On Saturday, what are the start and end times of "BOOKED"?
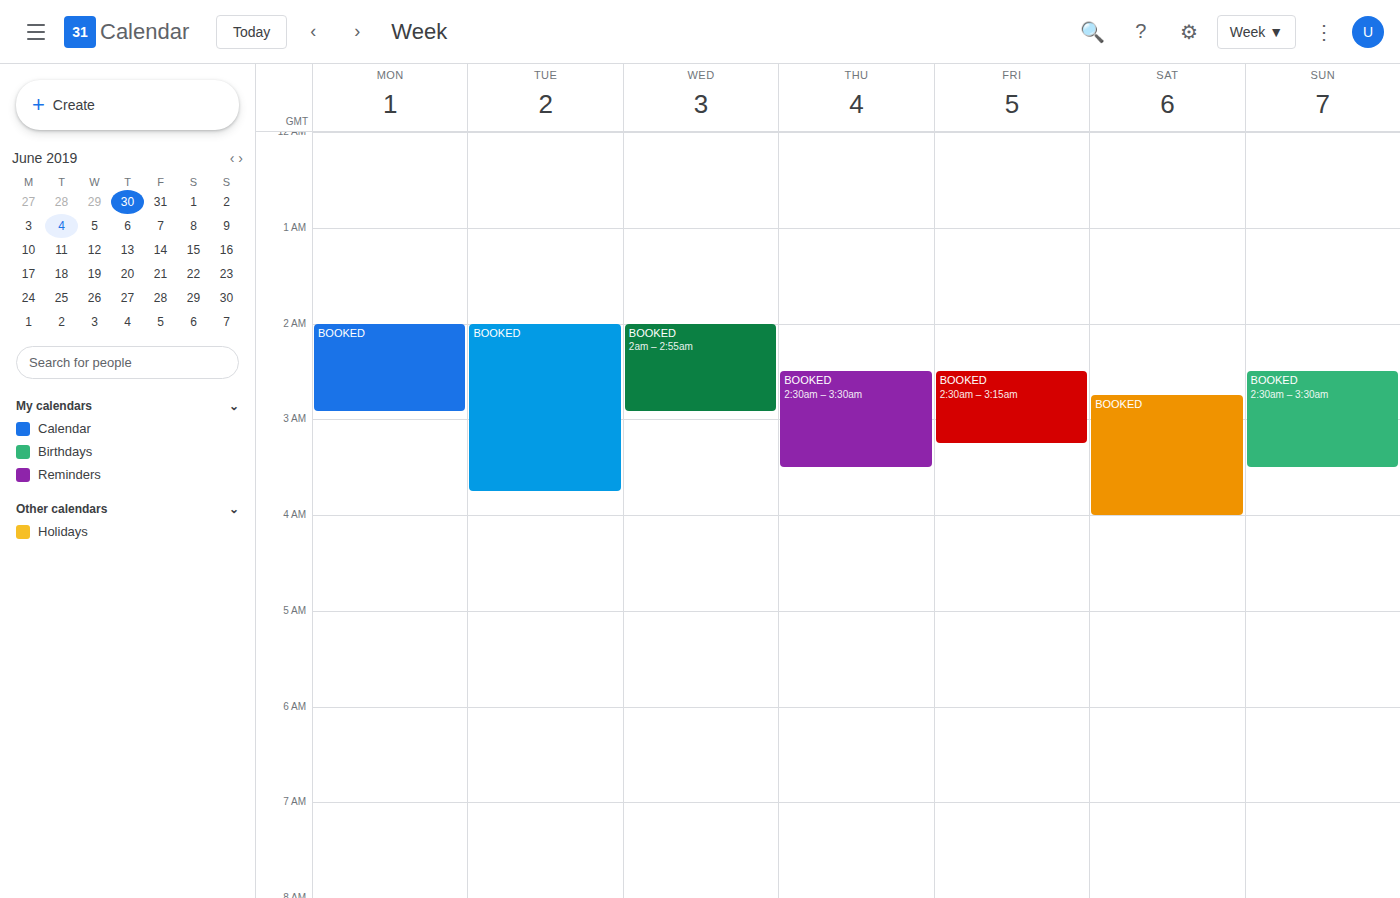
2:45 AM to 4:00 AM